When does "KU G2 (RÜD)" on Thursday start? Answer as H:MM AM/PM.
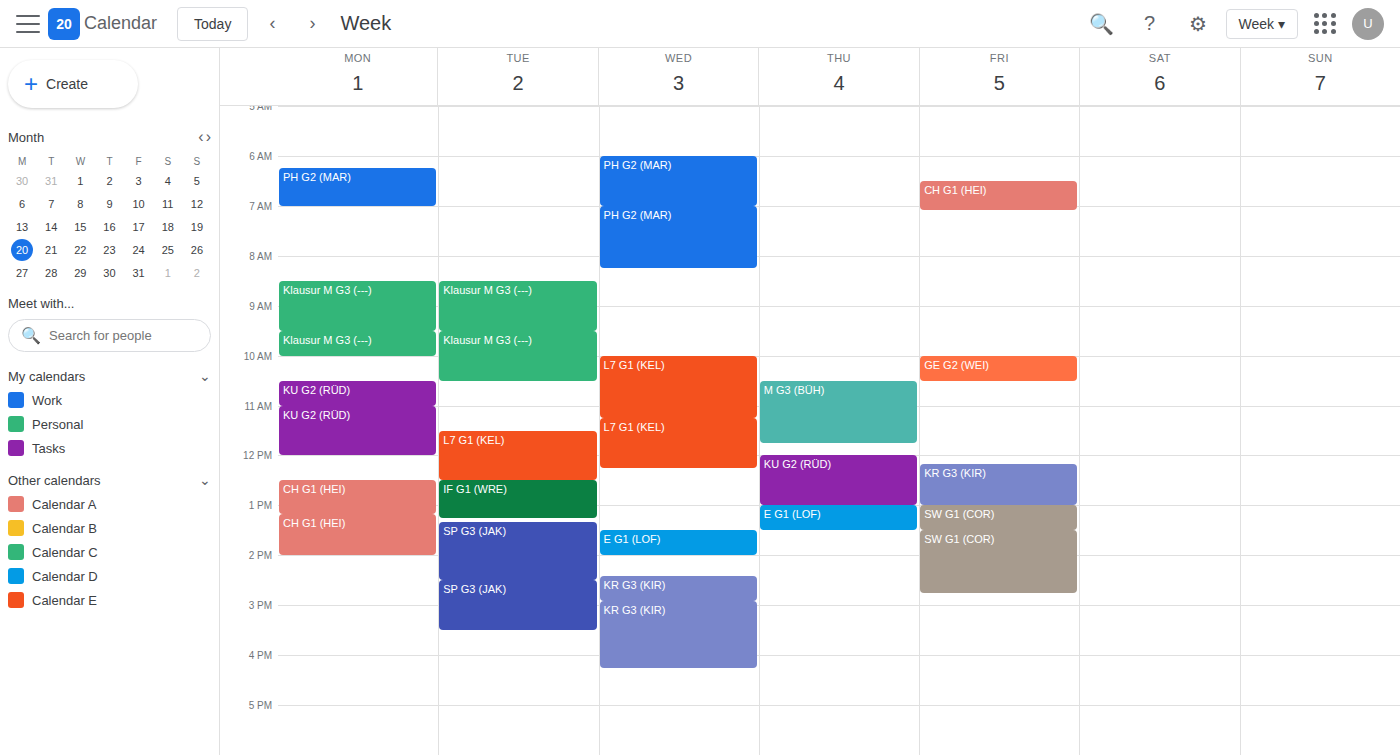
12:00 PM